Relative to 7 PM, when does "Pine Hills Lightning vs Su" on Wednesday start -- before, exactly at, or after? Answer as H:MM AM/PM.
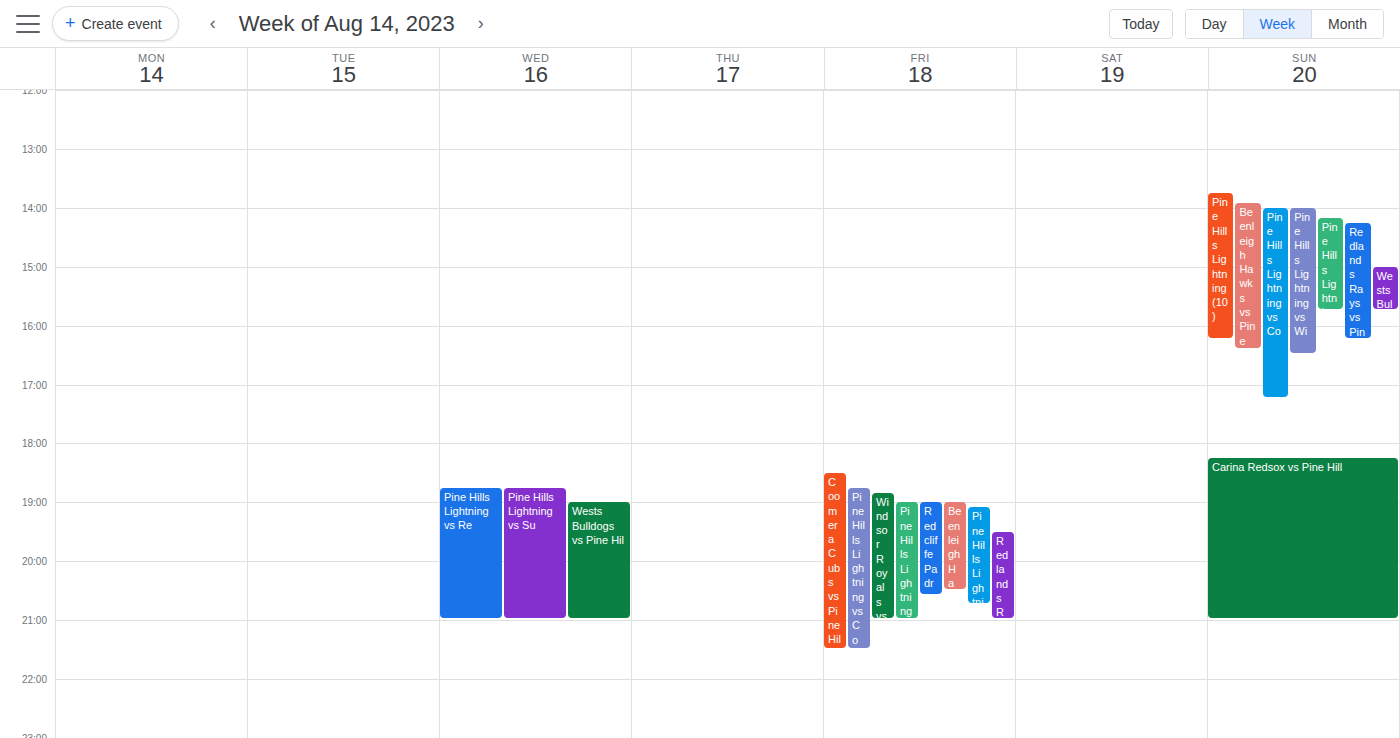
6:45 PM -- before 7 PM, 15 minutes above the 7 PM line.